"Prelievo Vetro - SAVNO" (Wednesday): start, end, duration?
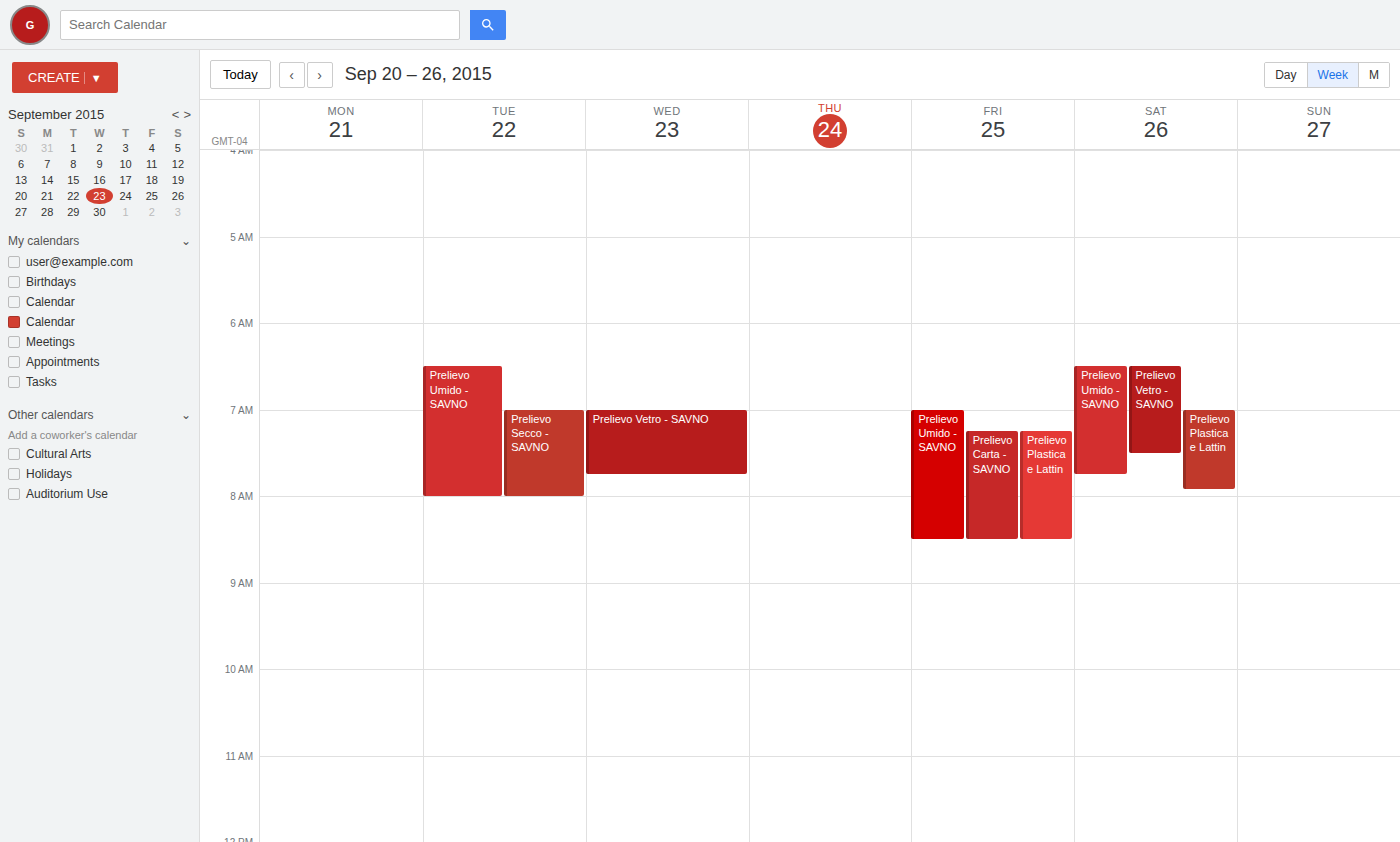
7:00 AM to 7:45 AM, 45 minutes